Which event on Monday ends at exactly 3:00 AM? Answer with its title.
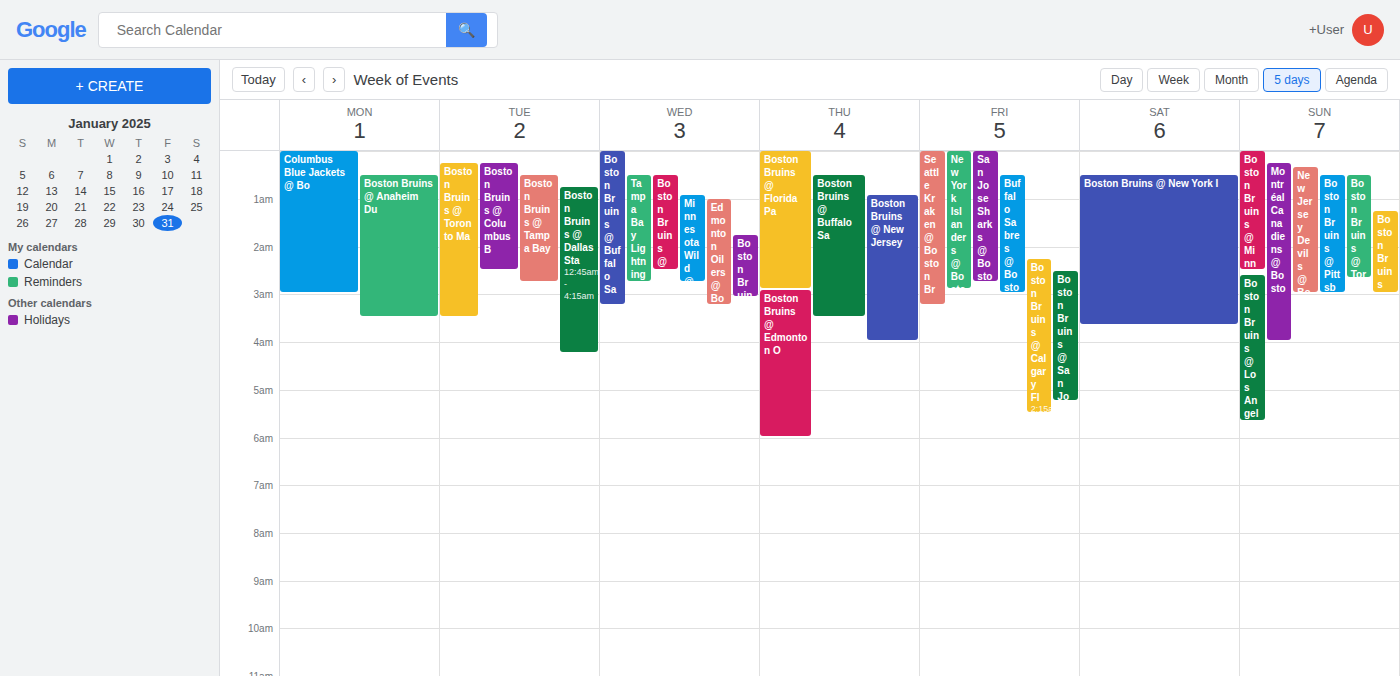
"Columbus Blue Jackets @ Bo"